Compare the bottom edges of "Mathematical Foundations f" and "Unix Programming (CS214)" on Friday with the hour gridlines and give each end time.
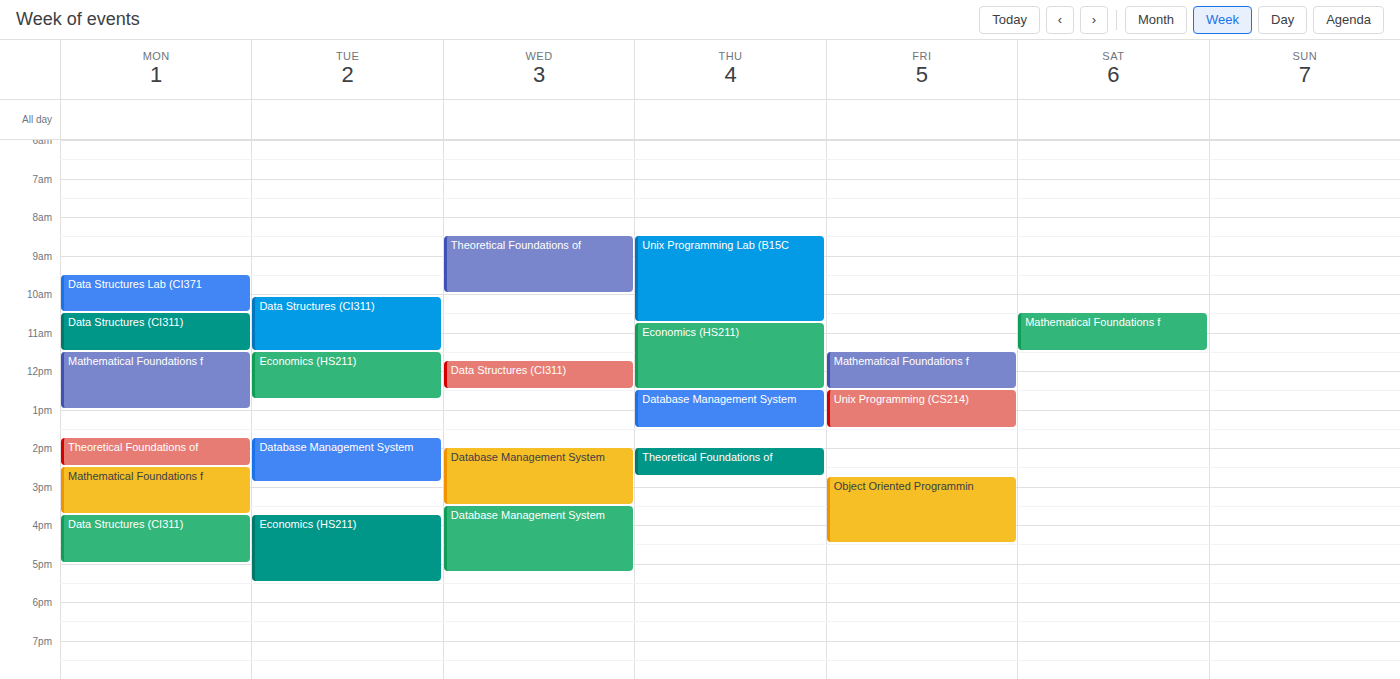
"Mathematical Foundations f": 12:30 PM, halfway between the 12 PM and 1 PM lines. "Unix Programming (CS214)": 1:30 PM, halfway between the 1 PM and 2 PM lines.